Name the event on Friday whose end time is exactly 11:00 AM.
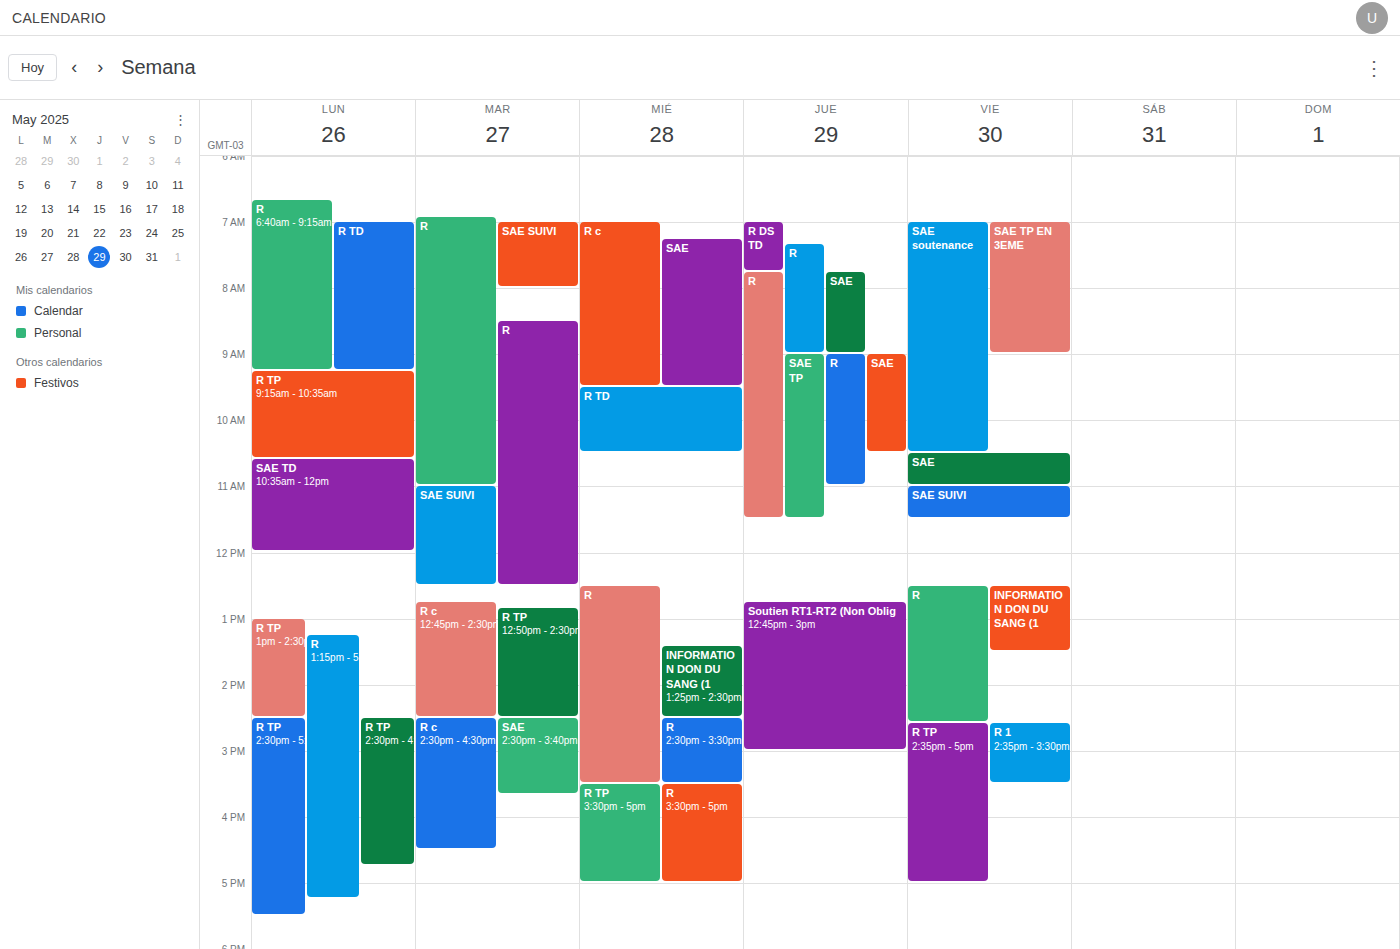
"SAE"